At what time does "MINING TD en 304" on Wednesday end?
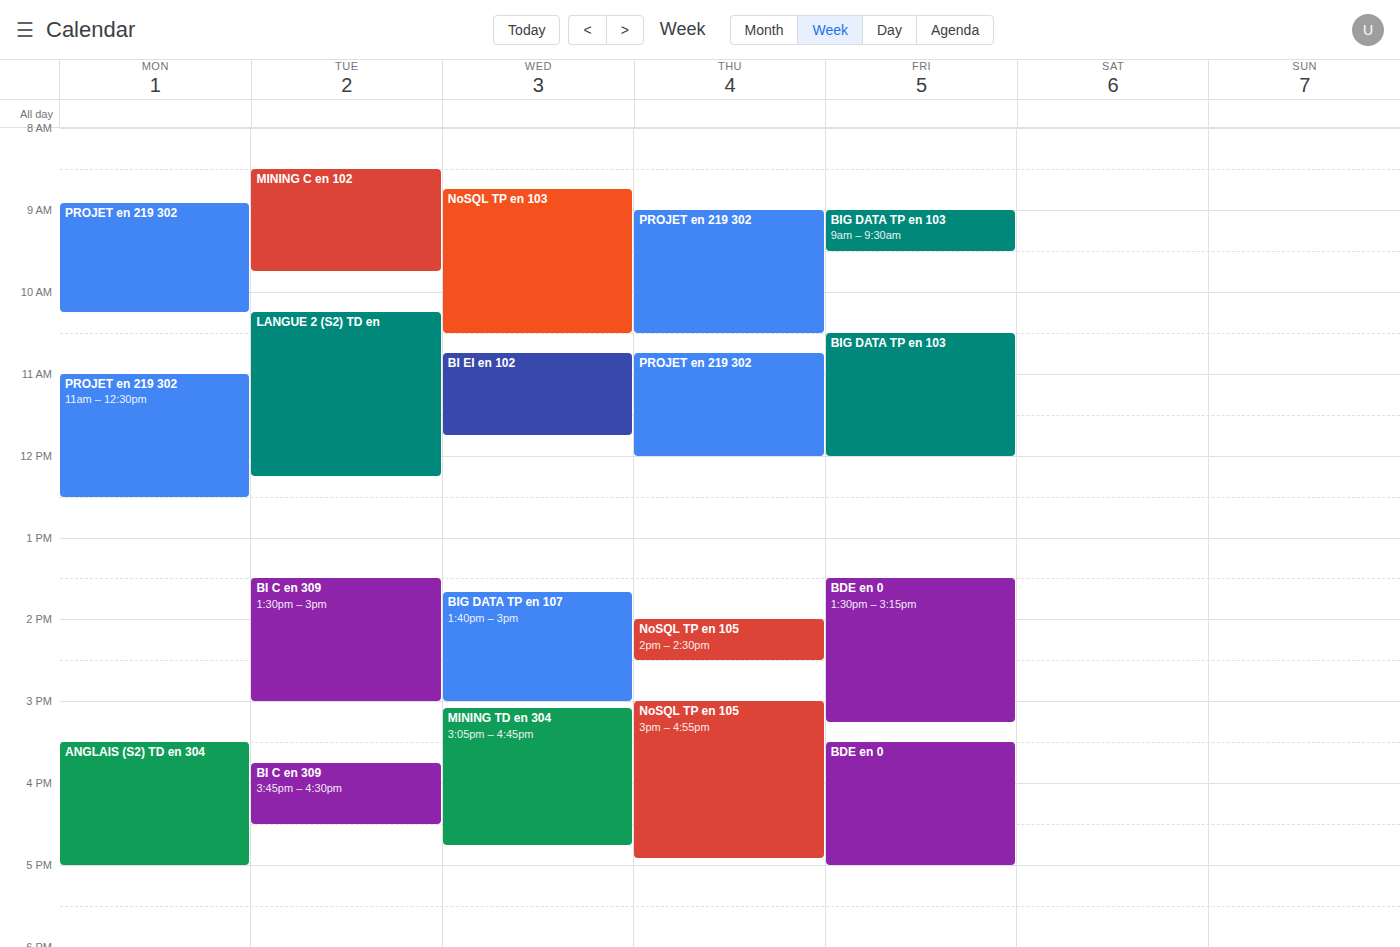
4:45 PM